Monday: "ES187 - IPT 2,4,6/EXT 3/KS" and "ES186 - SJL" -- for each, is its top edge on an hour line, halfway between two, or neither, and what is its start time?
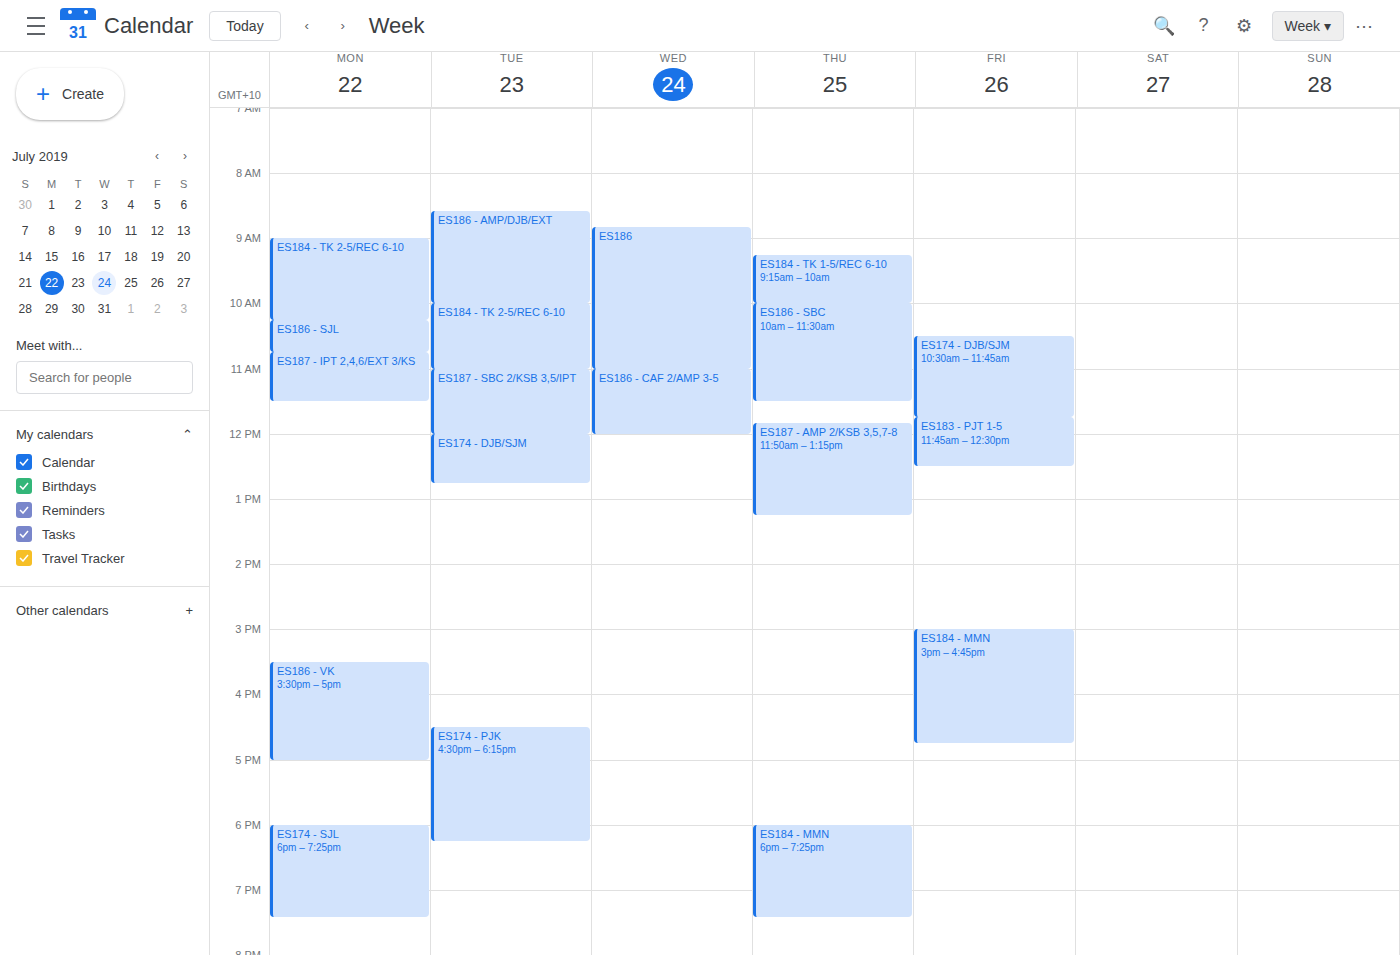
"ES187 - IPT 2,4,6/EXT 3/KS": 10:45 AM, neither: three quarters of the way from the 10 AM line to the 11 AM line. "ES186 - SJL": 10:15 AM, neither: a quarter of the way from the 10 AM line to the 11 AM line.